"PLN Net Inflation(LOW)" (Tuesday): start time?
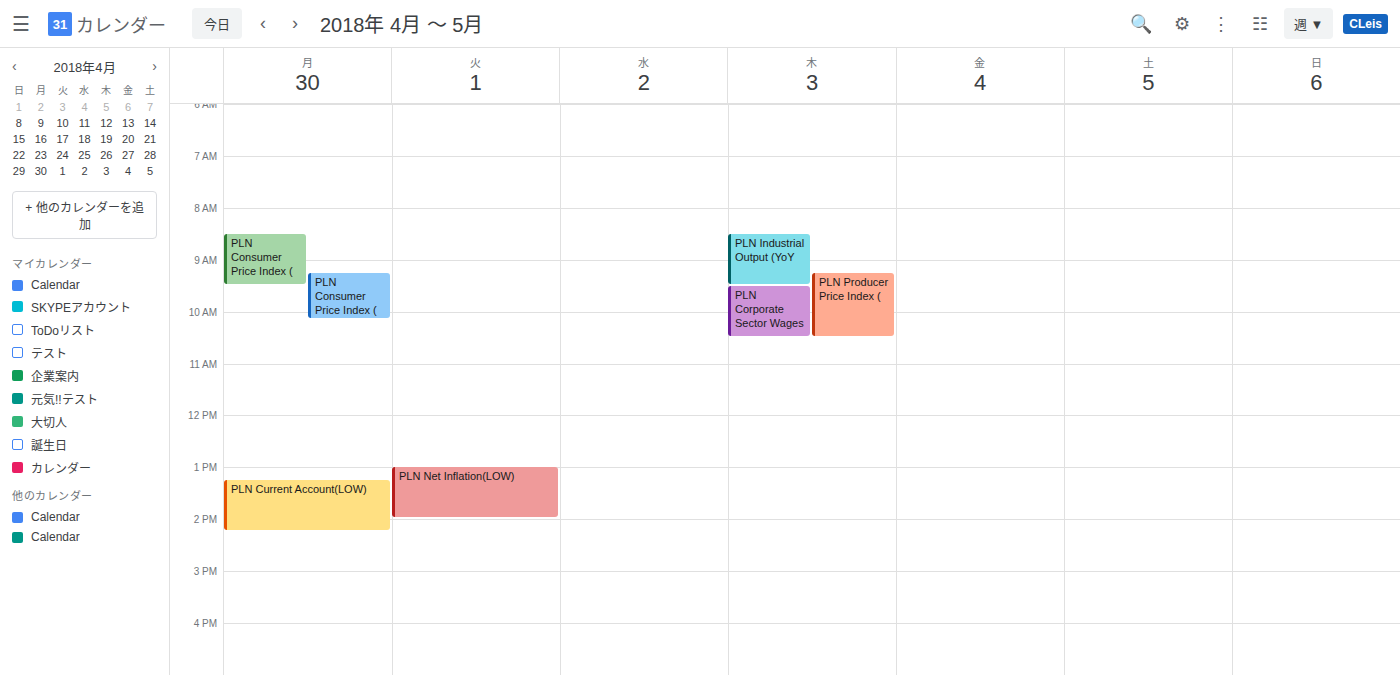
1:00 PM